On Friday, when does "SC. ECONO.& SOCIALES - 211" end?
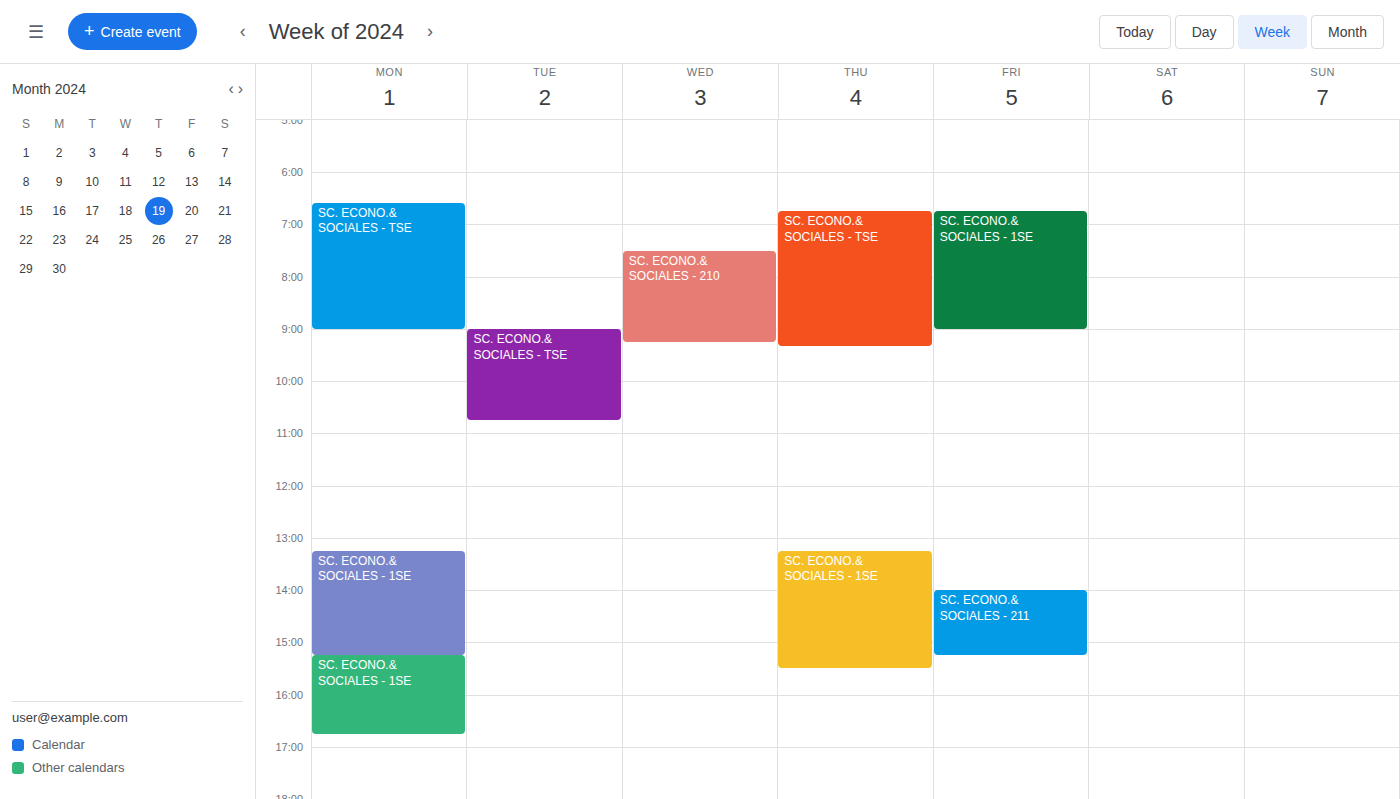
3:15 PM